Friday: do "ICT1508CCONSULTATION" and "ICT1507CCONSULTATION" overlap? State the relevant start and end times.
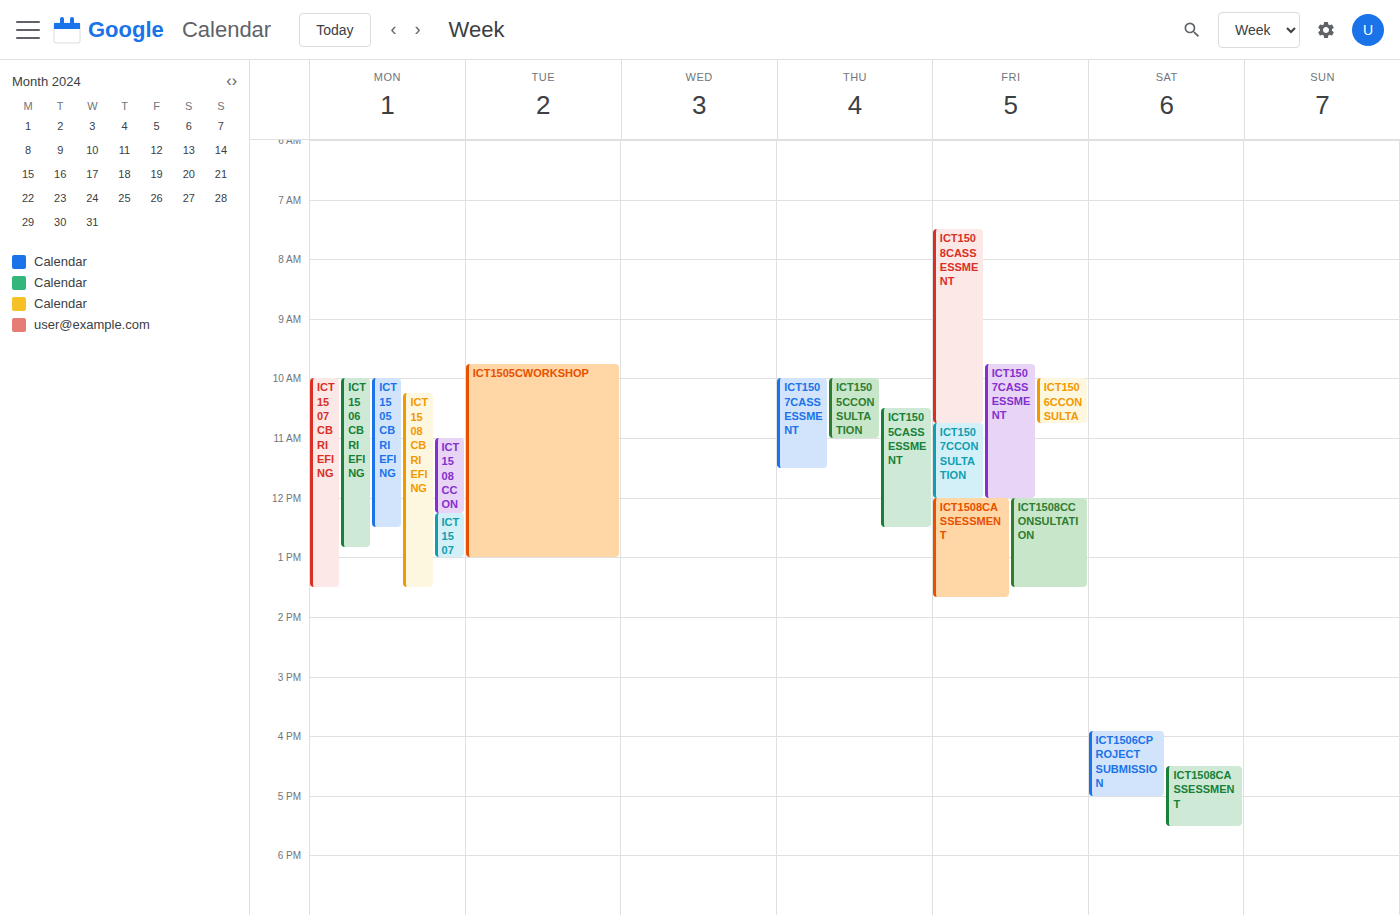
"ICT1507CCONSULTATION" ends at 12:00 PM, exactly when "ICT1508CCONSULTATION" starts -- they touch but do not overlap.